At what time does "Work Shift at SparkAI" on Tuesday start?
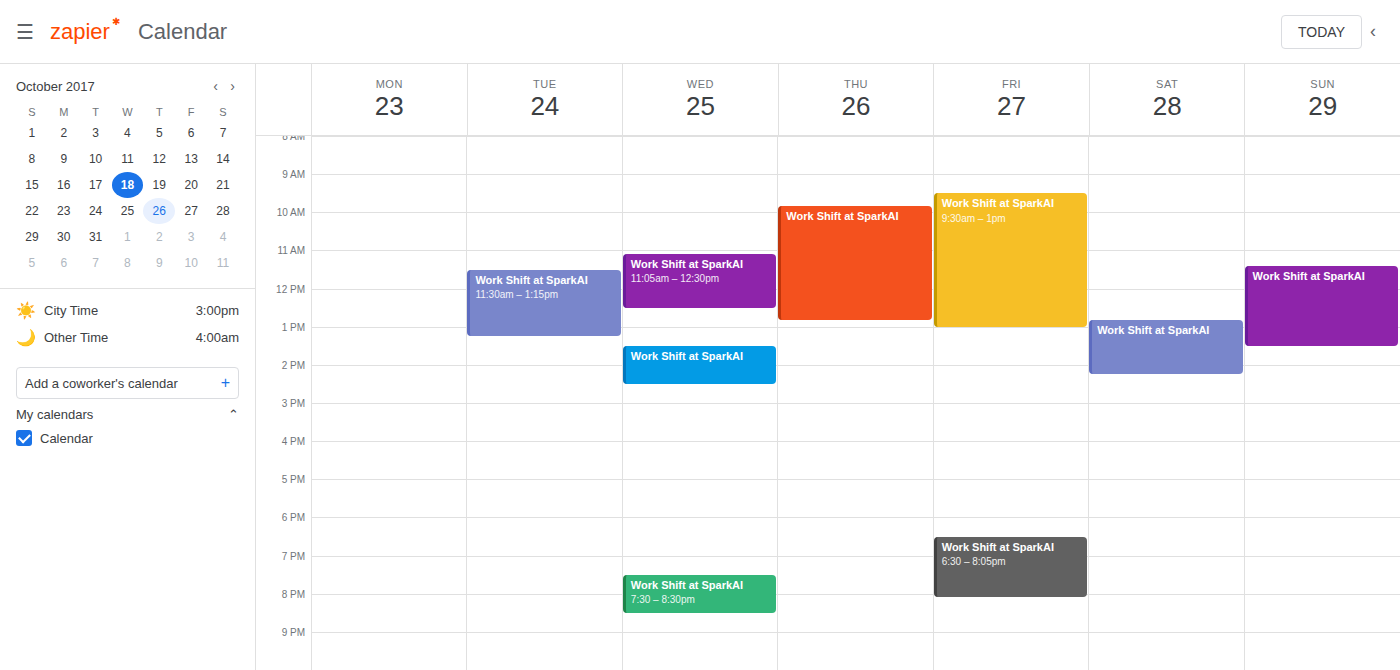
11:30